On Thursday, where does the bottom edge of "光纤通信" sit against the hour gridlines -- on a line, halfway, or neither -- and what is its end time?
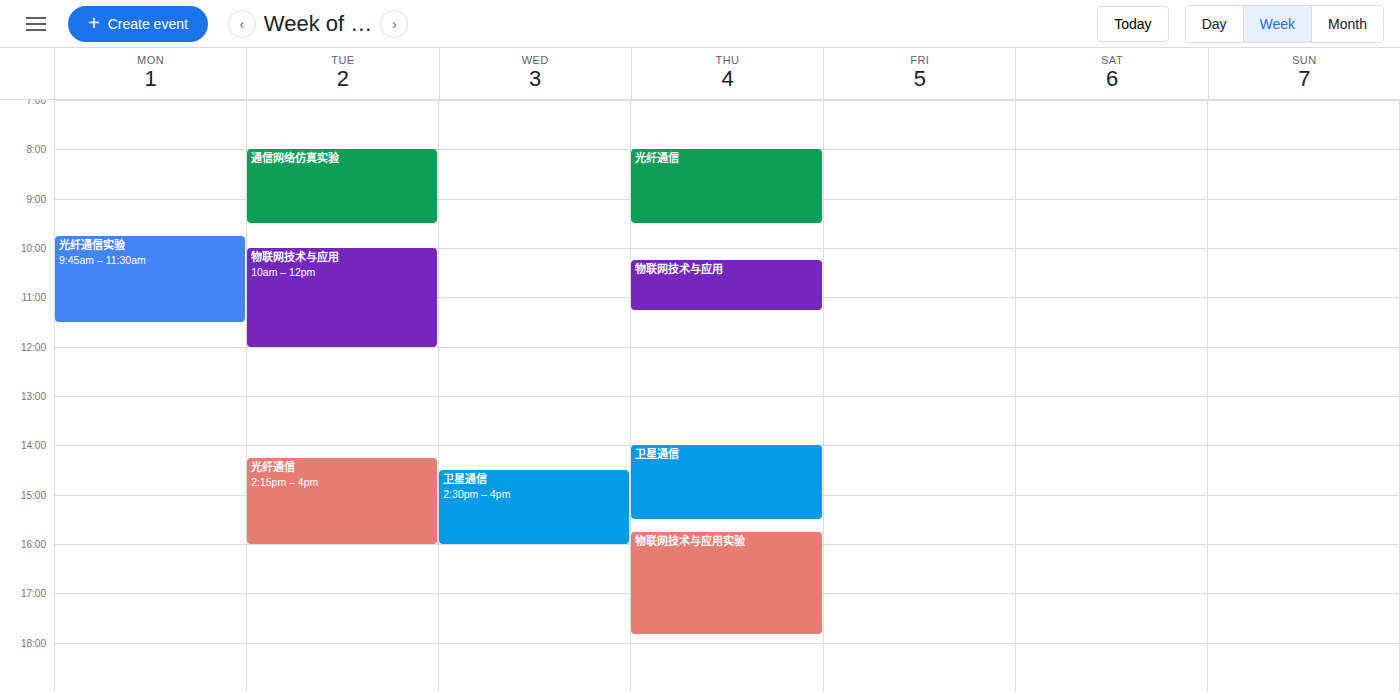
9:30 AM -- halfway between the 9 AM and 10 AM lines.